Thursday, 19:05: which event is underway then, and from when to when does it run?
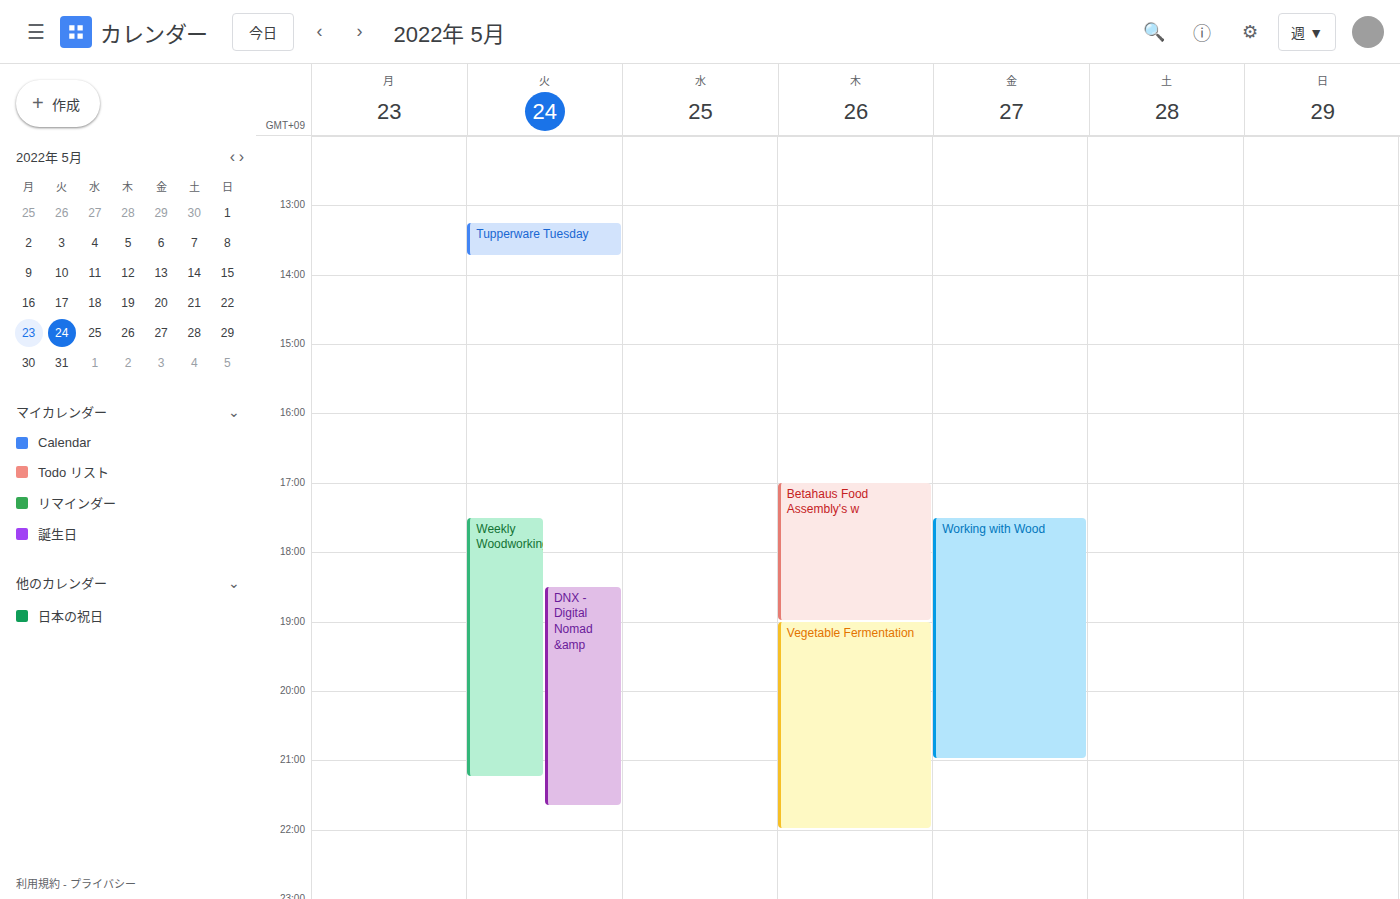
"Vegetable Fermentation", 19:00 to 22:00